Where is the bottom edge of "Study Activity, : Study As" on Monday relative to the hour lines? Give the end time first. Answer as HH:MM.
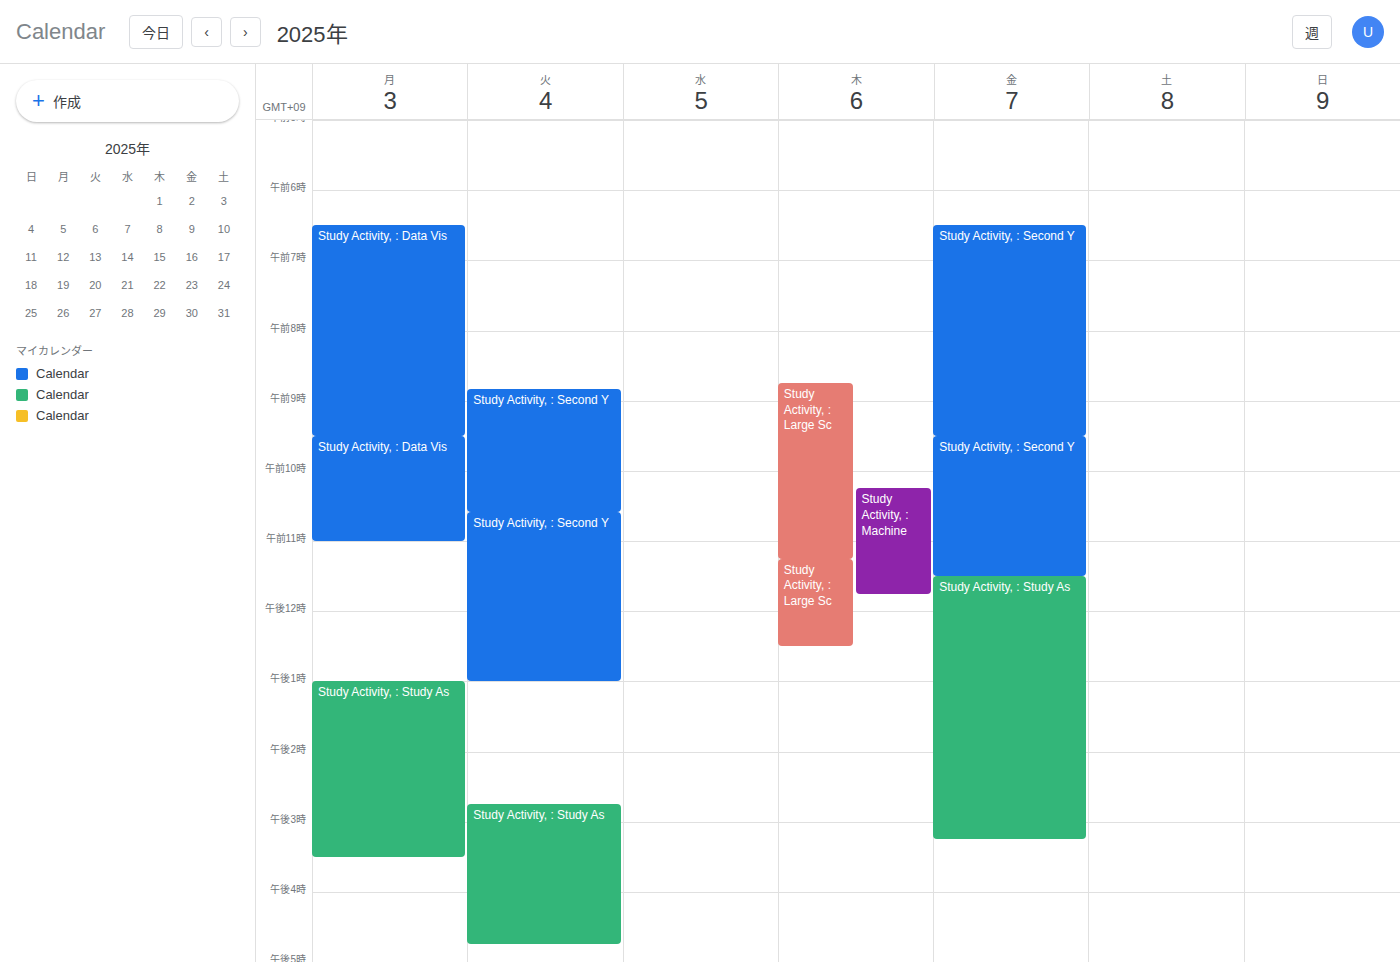
15:30 -- halfway between the 15:00 and 16:00 lines.